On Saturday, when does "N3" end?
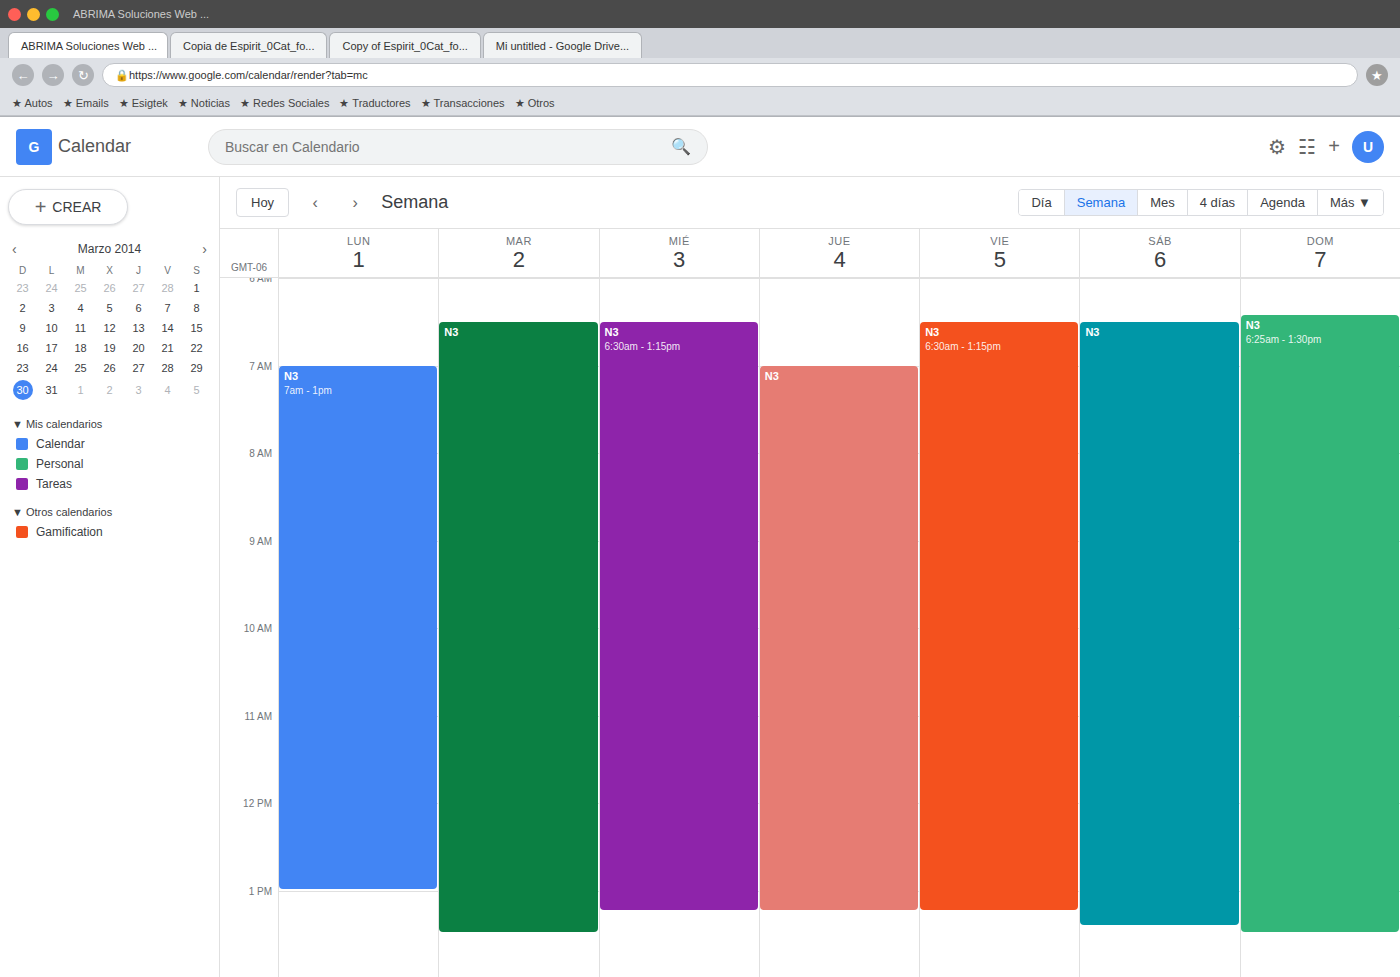
1:25 PM